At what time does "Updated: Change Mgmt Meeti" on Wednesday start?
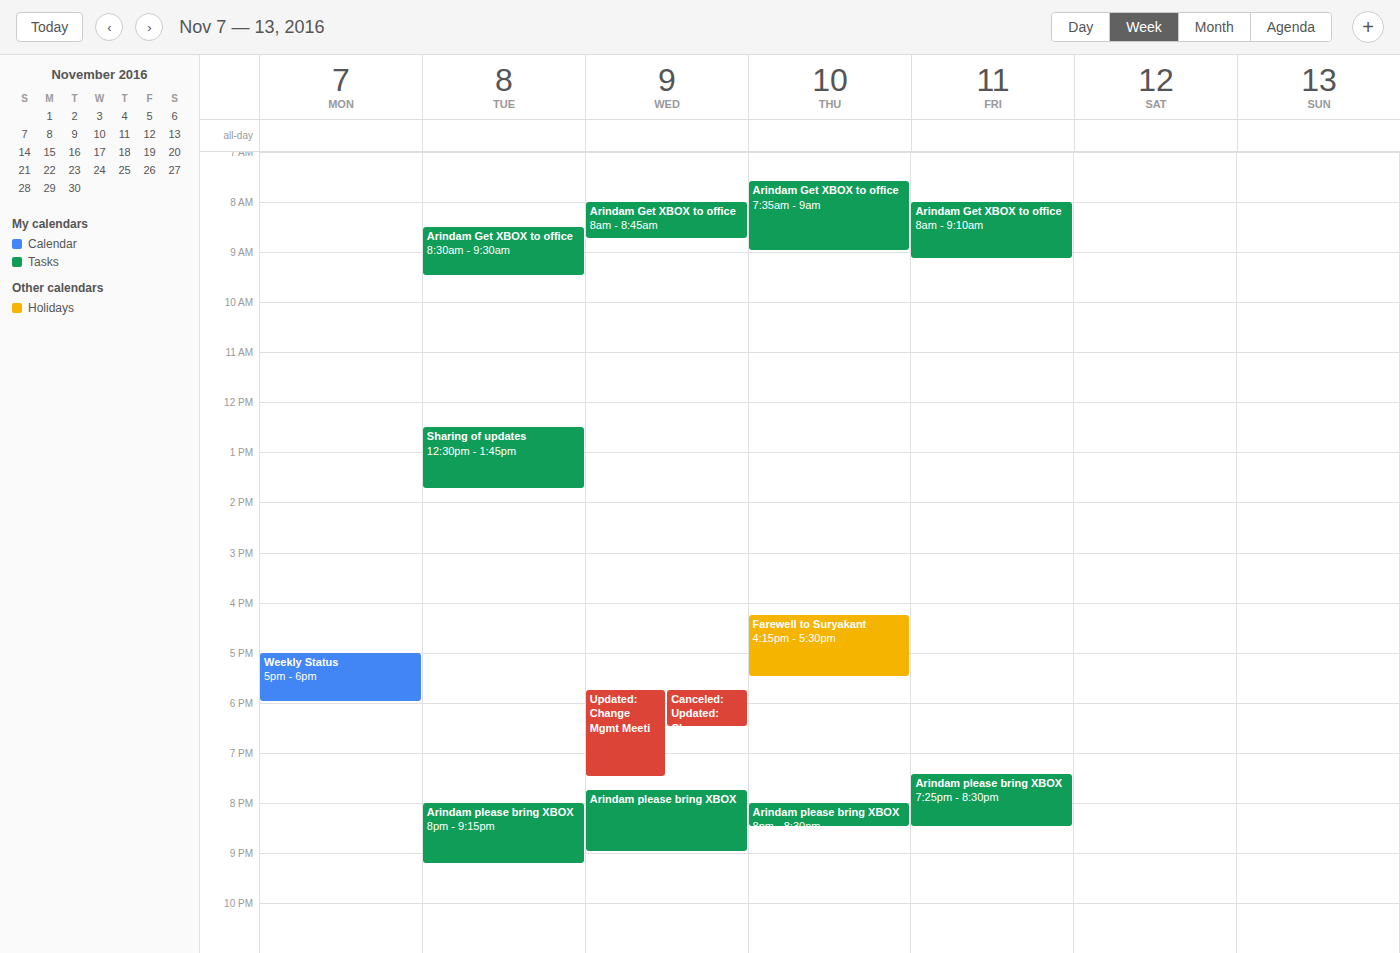
5:45 PM